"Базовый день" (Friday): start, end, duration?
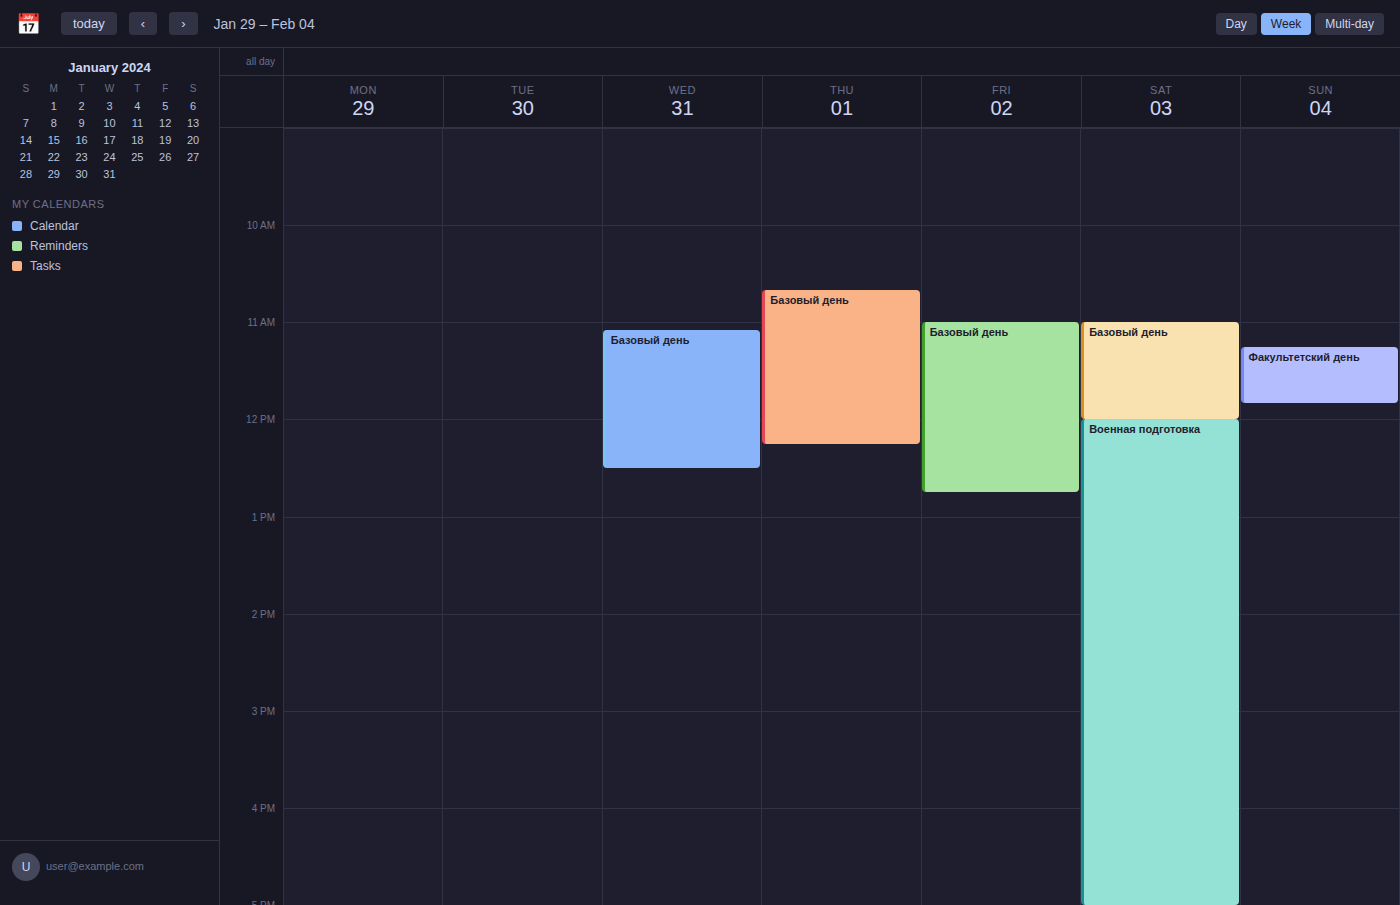
11:00 AM to 12:45 PM, 1 hour 45 minutes